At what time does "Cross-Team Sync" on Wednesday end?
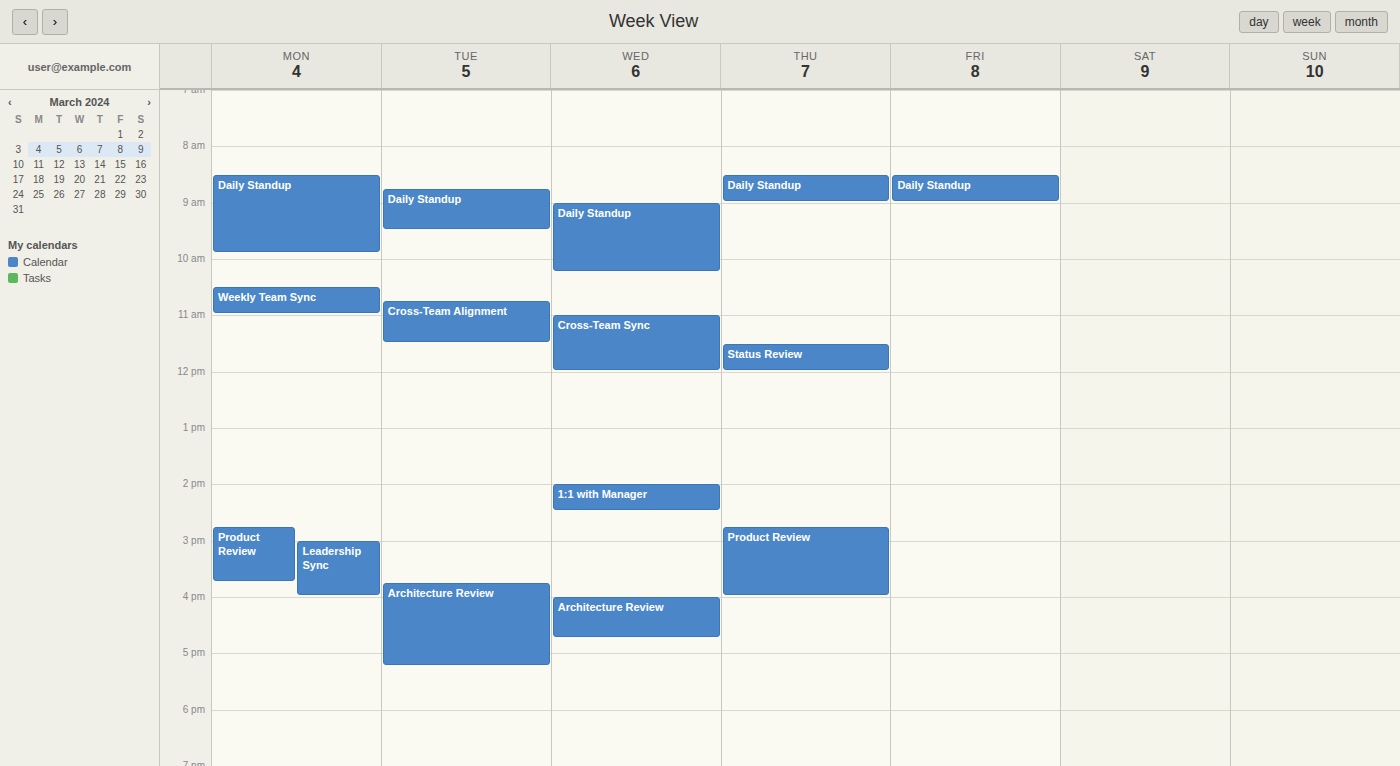
12:00 PM